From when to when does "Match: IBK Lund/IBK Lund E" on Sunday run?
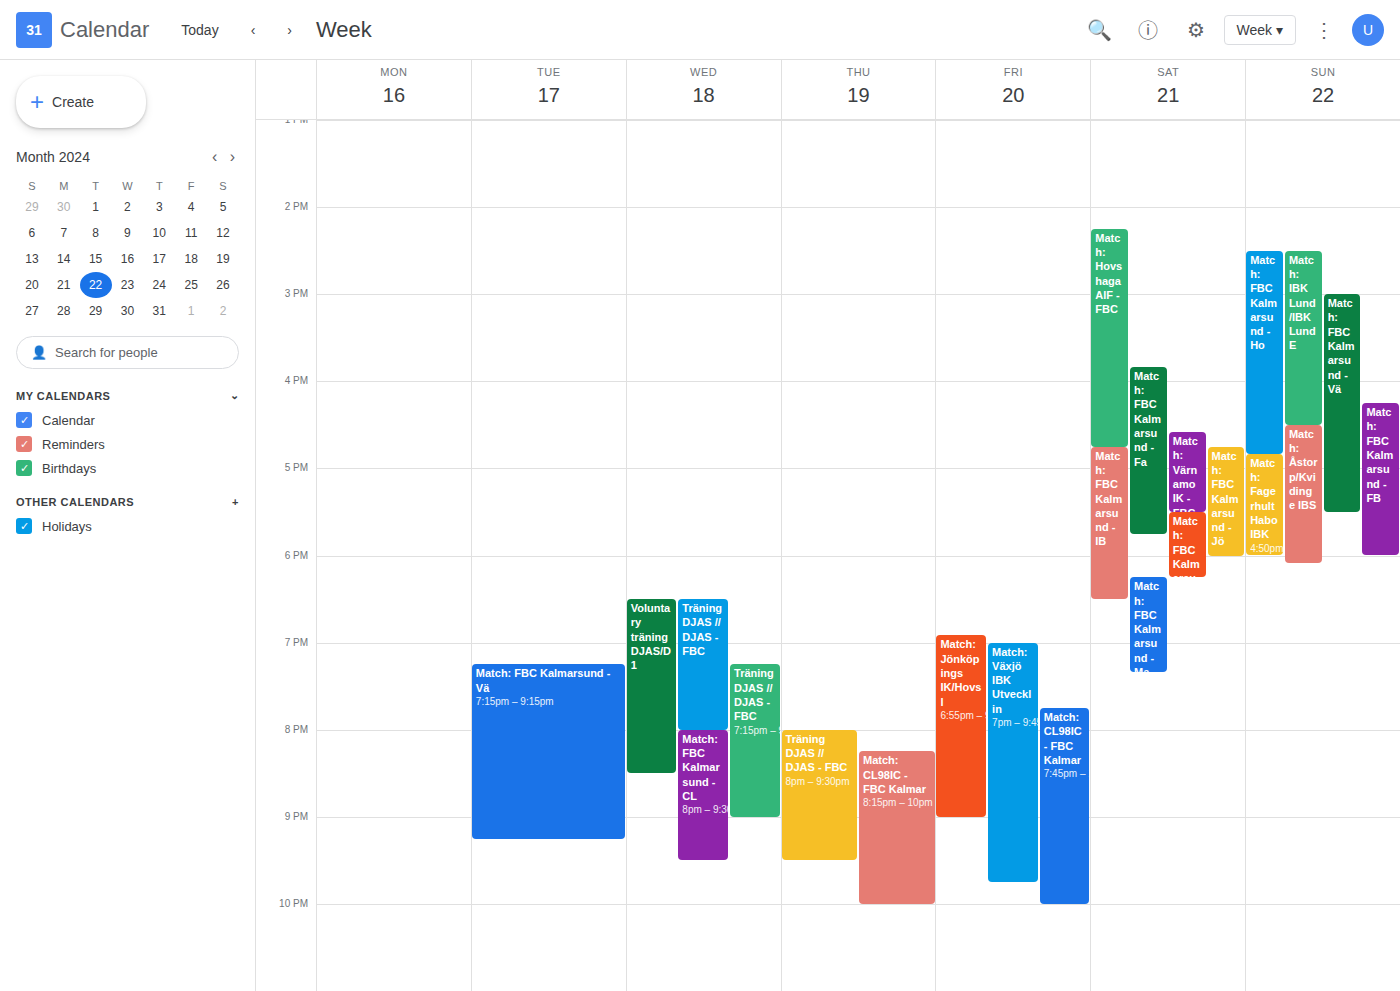
2:30 PM to 4:30 PM